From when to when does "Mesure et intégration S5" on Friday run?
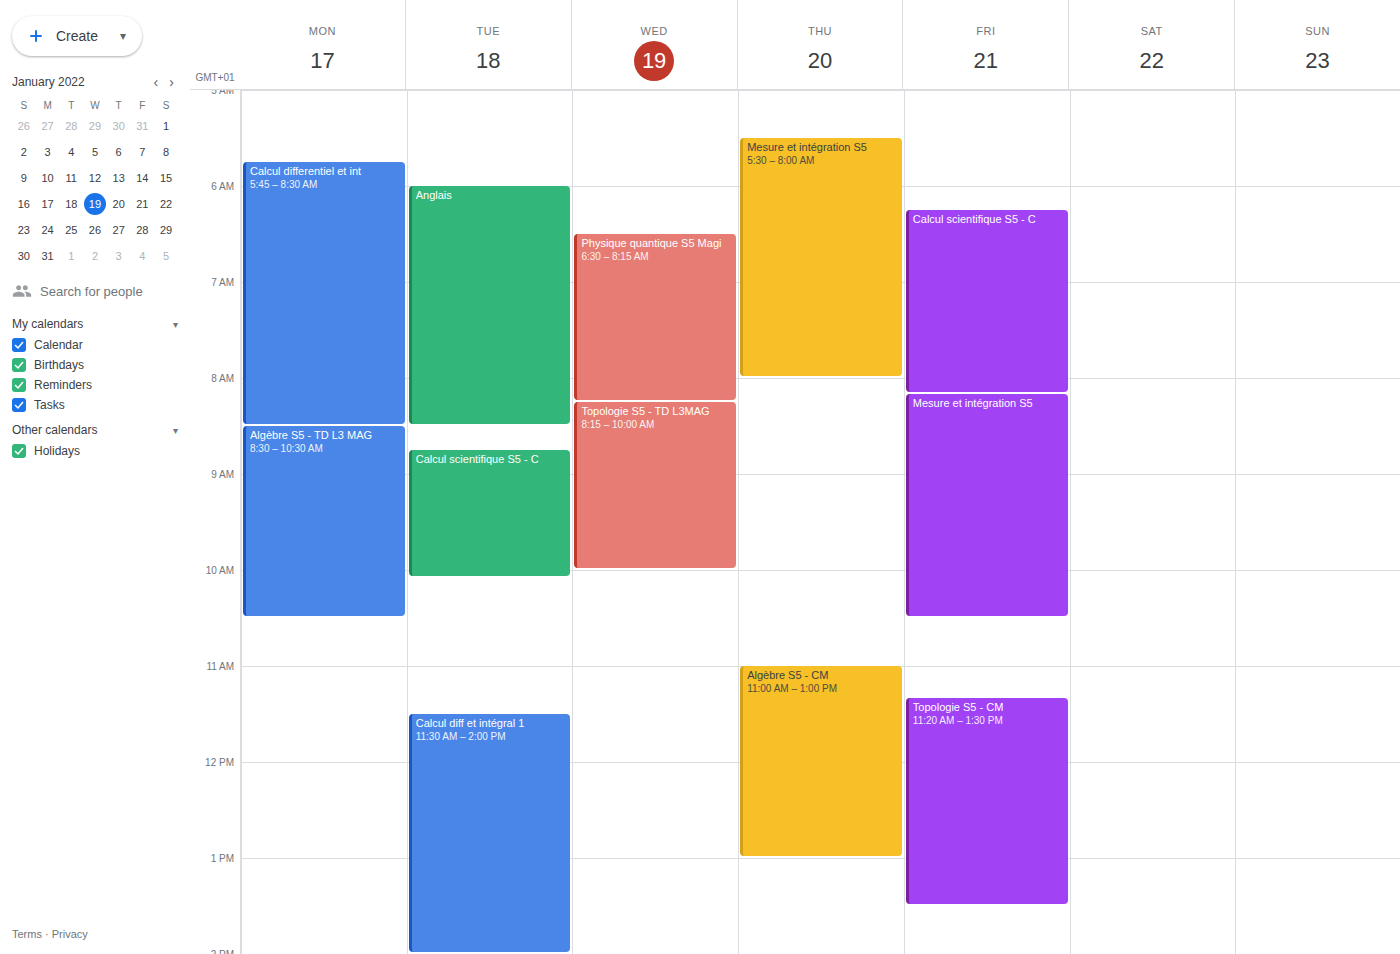
8:10 AM to 10:30 AM